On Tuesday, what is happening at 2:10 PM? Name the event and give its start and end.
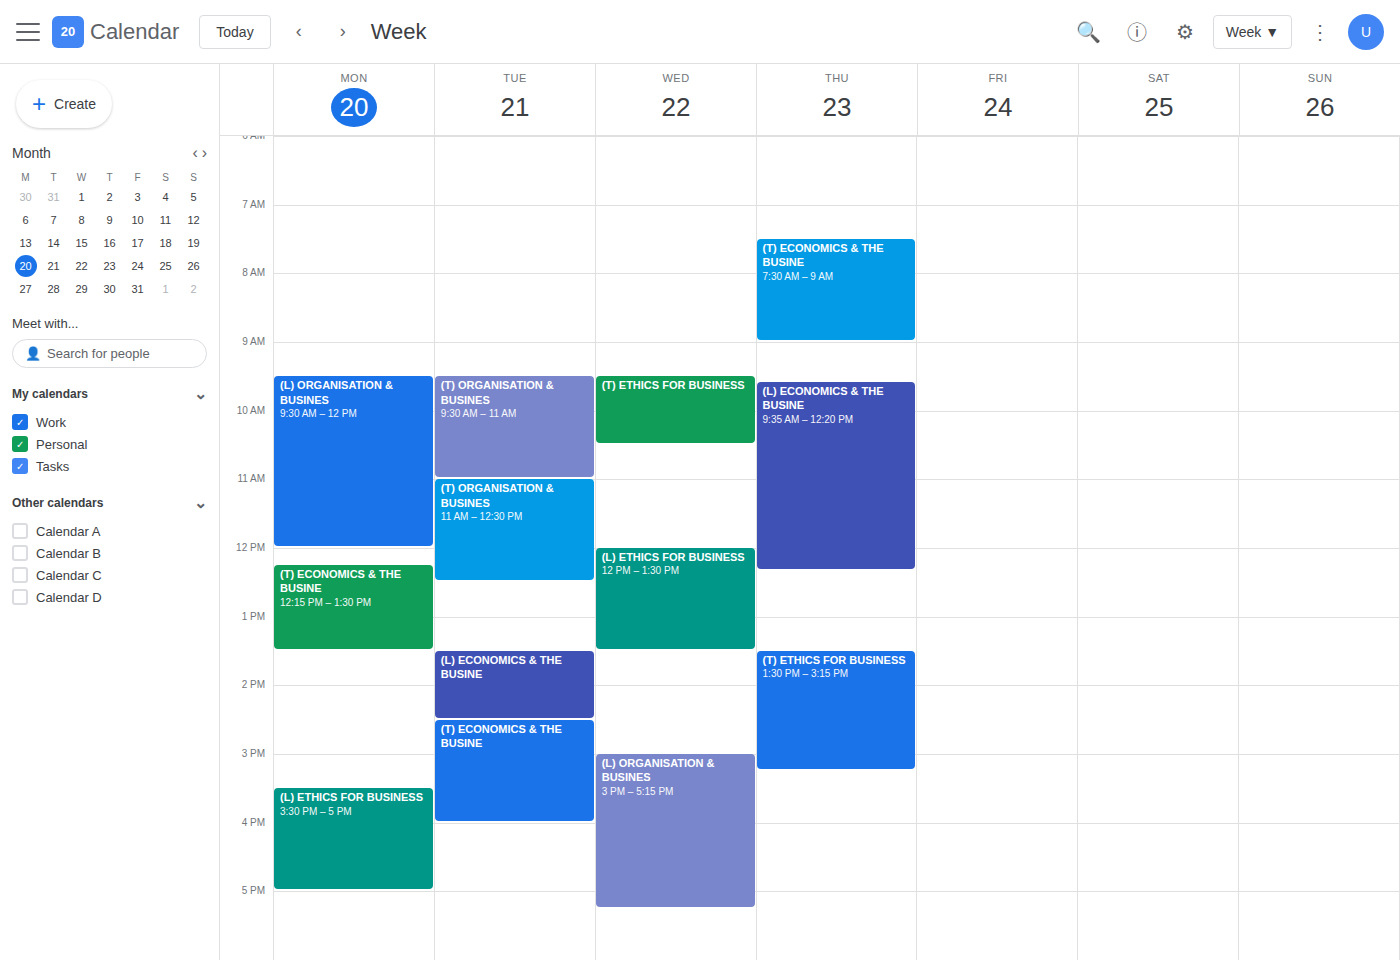
"(L) ECONOMICS & THE BUSINE", 1:30 PM to 2:30 PM